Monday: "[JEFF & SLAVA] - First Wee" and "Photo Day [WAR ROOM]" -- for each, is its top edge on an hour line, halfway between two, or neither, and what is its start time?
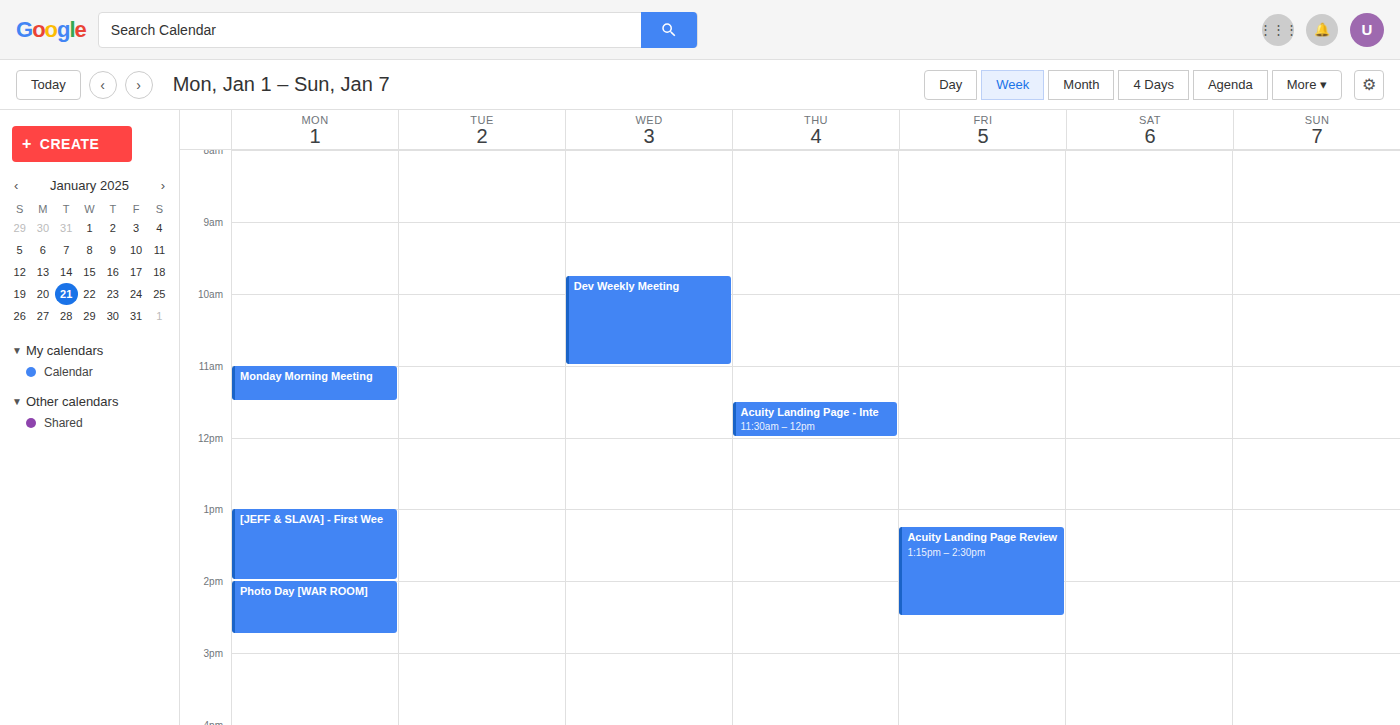
"[JEFF & SLAVA] - First Wee": 13:00, exactly on the 13:00 line. "Photo Day [WAR ROOM]": 14:00, exactly on the 14:00 line.